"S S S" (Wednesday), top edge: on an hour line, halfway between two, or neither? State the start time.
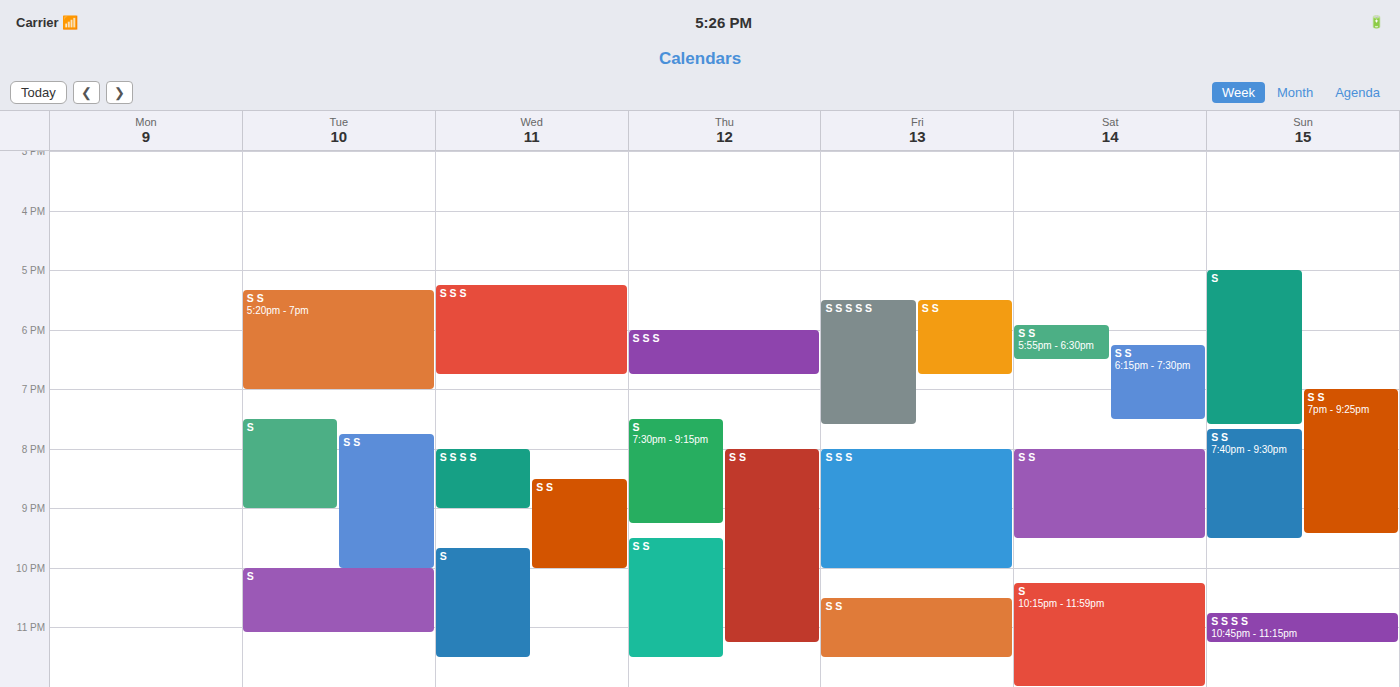
5:15 PM -- neither: a quarter of the way from the 5 PM line to the 6 PM line.